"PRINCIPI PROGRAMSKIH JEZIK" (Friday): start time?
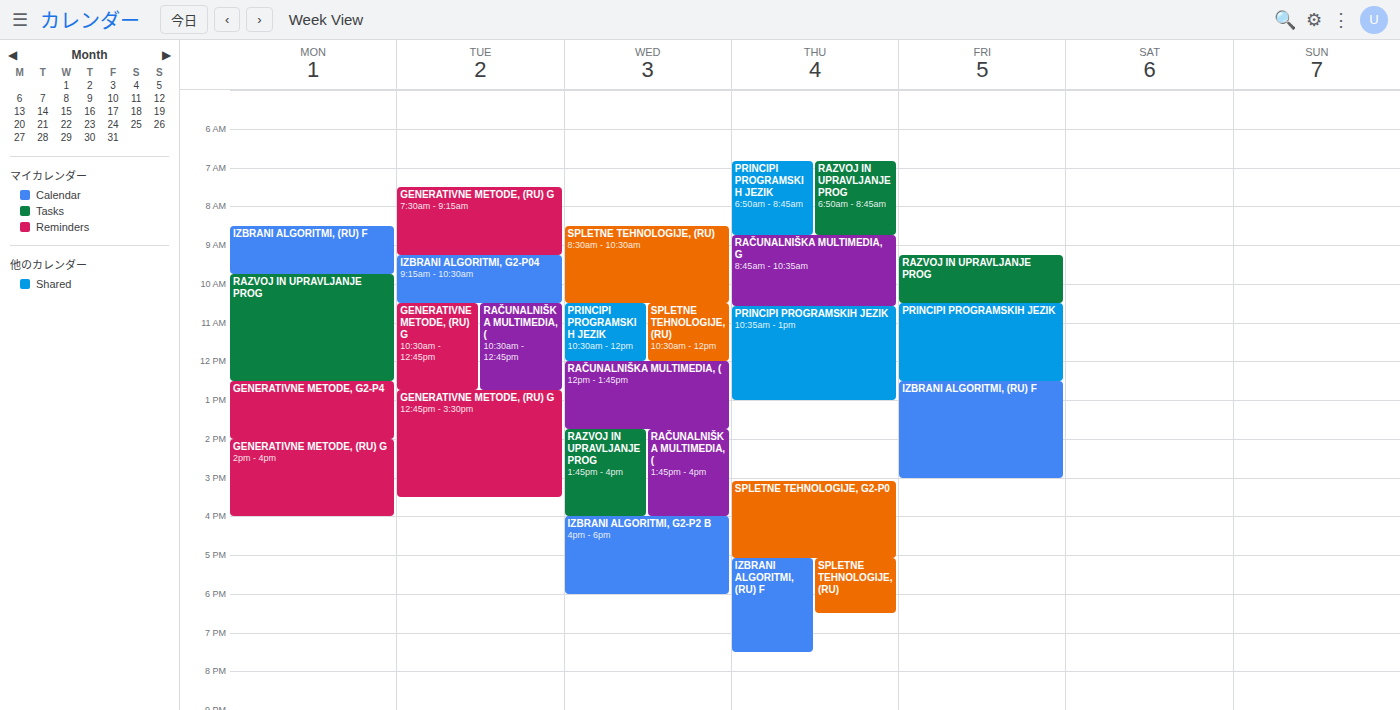
10:30 AM